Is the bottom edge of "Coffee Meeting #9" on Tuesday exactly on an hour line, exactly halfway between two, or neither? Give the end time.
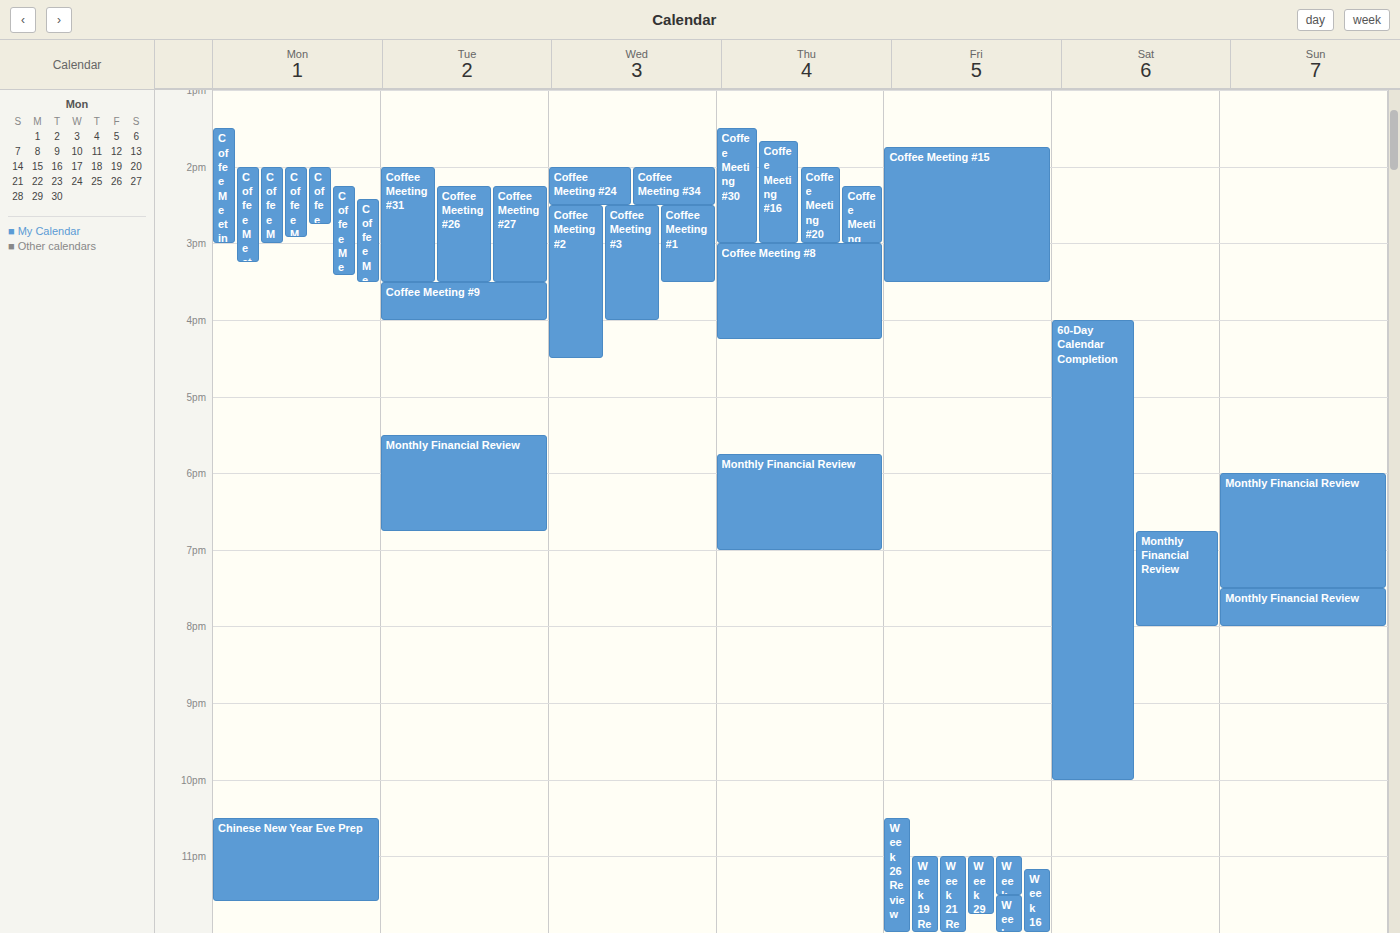
4:00 PM -- exactly on the 4 PM line.